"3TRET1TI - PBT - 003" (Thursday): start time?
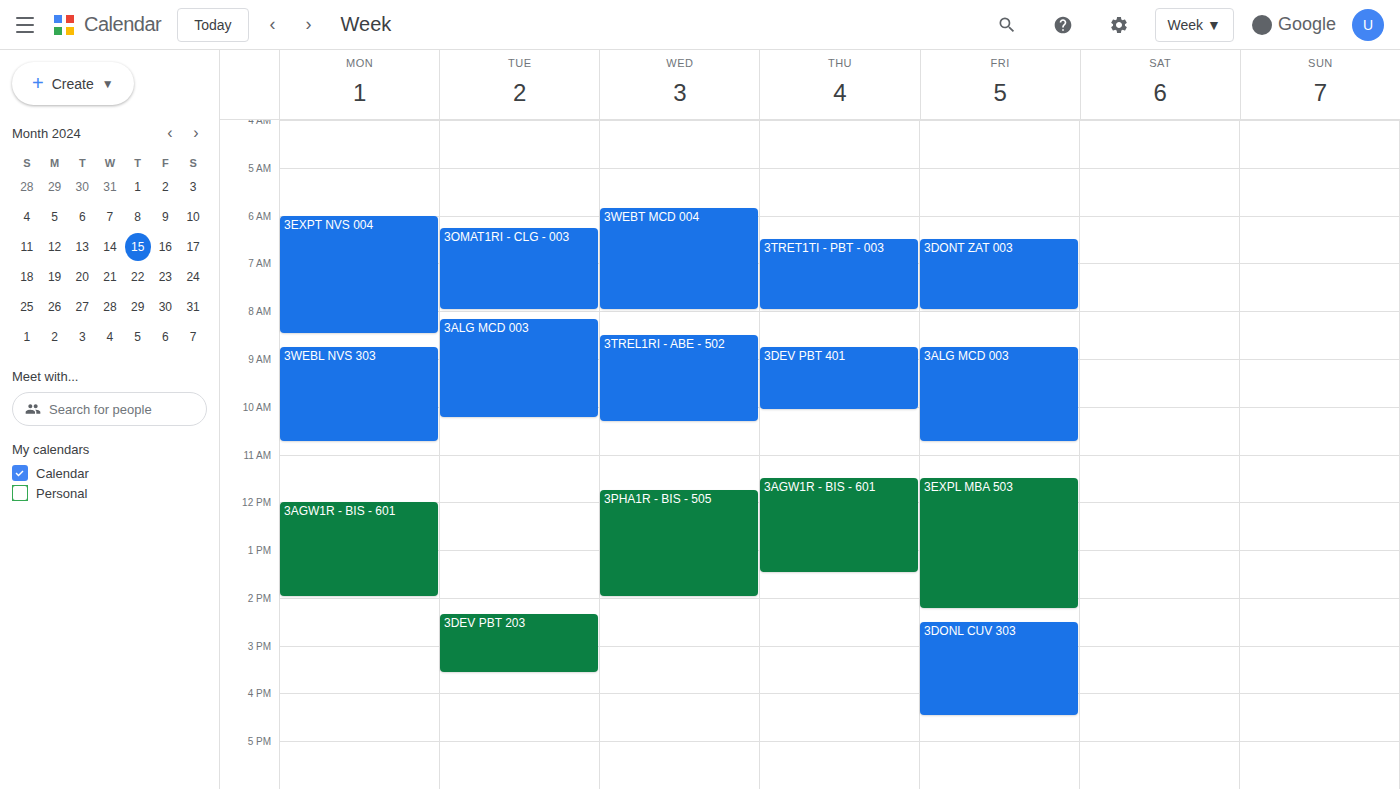
6:30 AM